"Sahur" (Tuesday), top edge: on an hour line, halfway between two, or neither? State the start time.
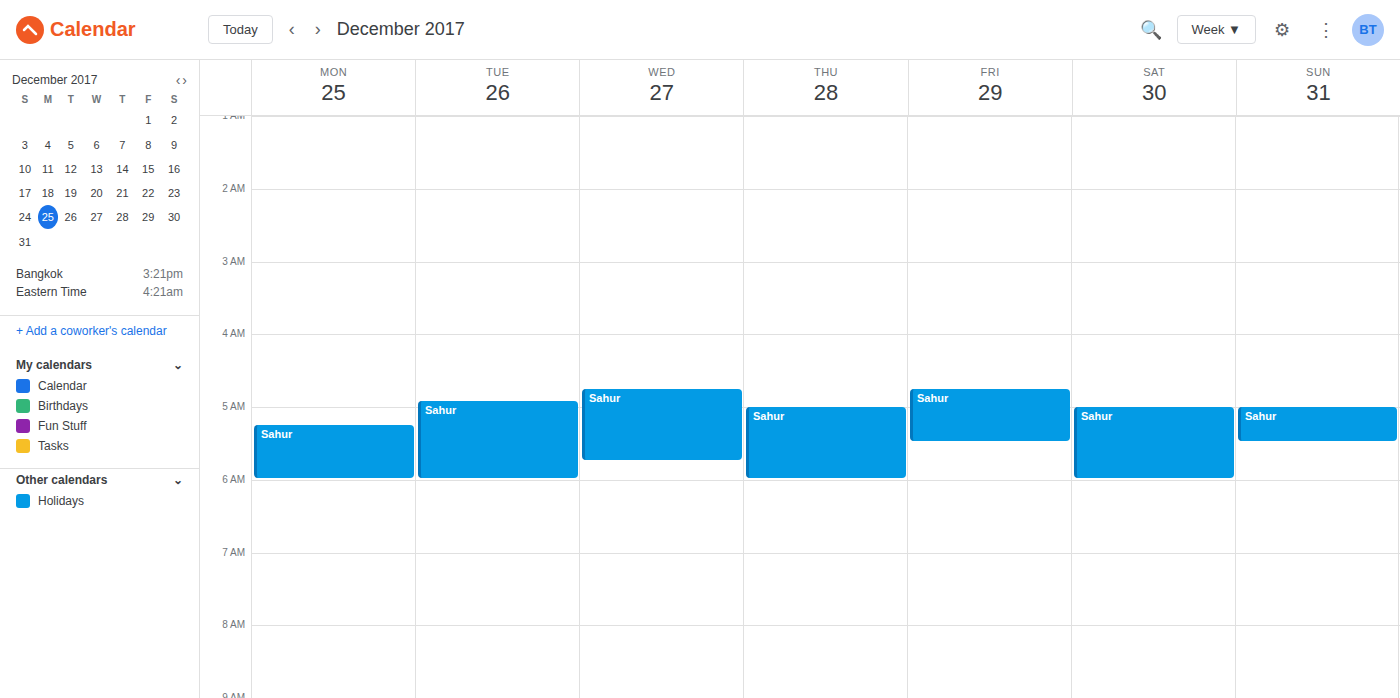
4:55 AM -- neither: 55 minutes below the 4 AM line and 5 minutes above the 5 AM line.